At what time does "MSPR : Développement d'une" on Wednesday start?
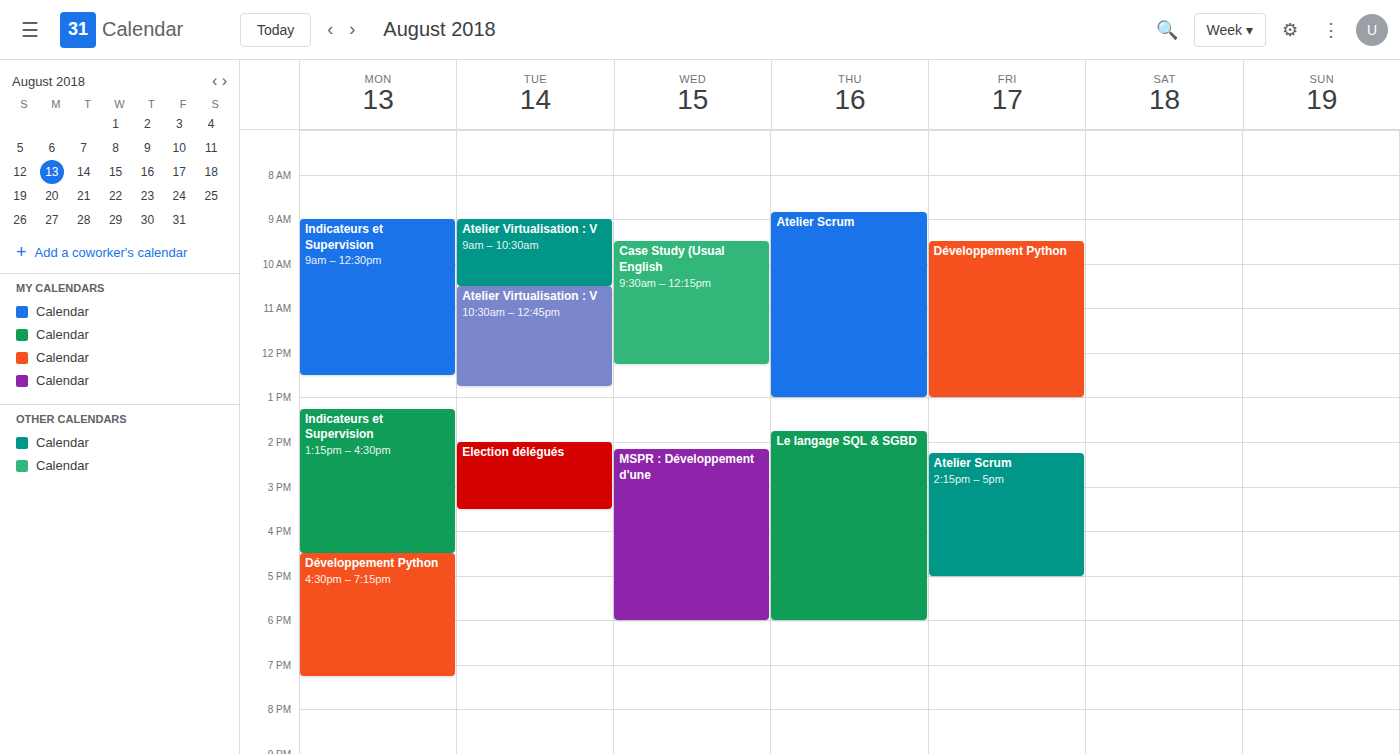
2:10 PM